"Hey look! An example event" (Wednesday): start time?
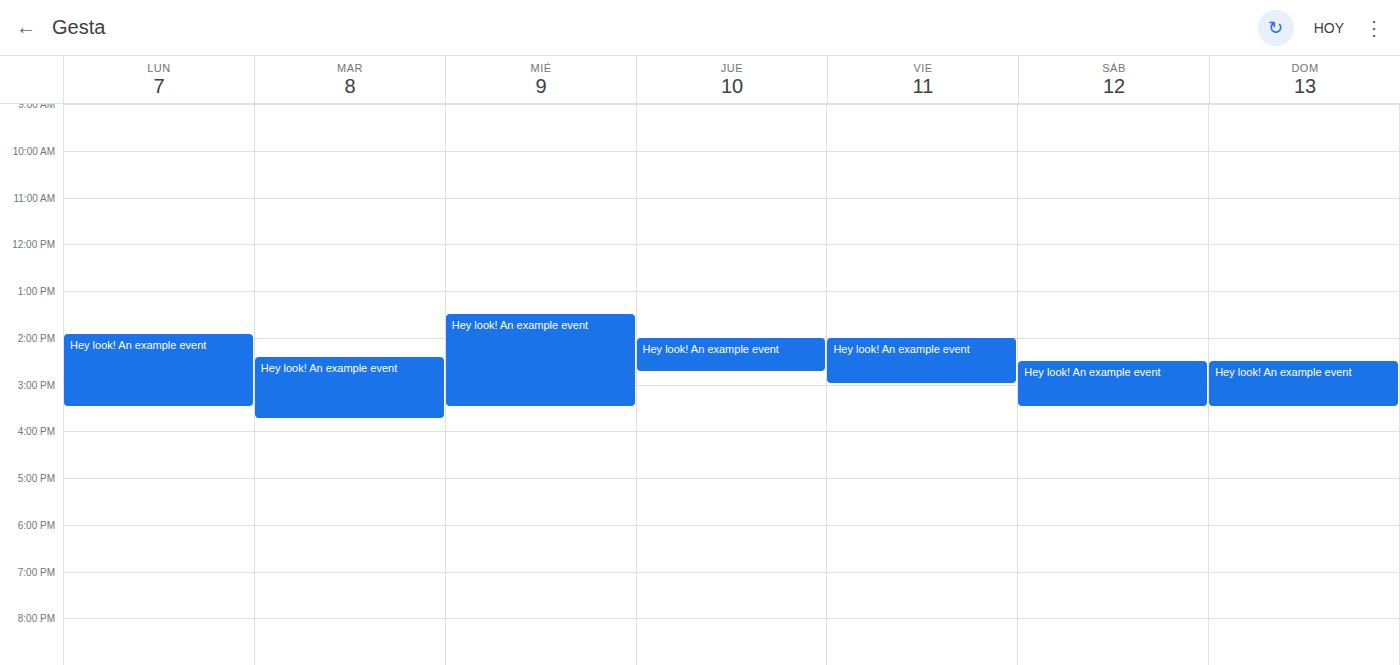
1:30 PM